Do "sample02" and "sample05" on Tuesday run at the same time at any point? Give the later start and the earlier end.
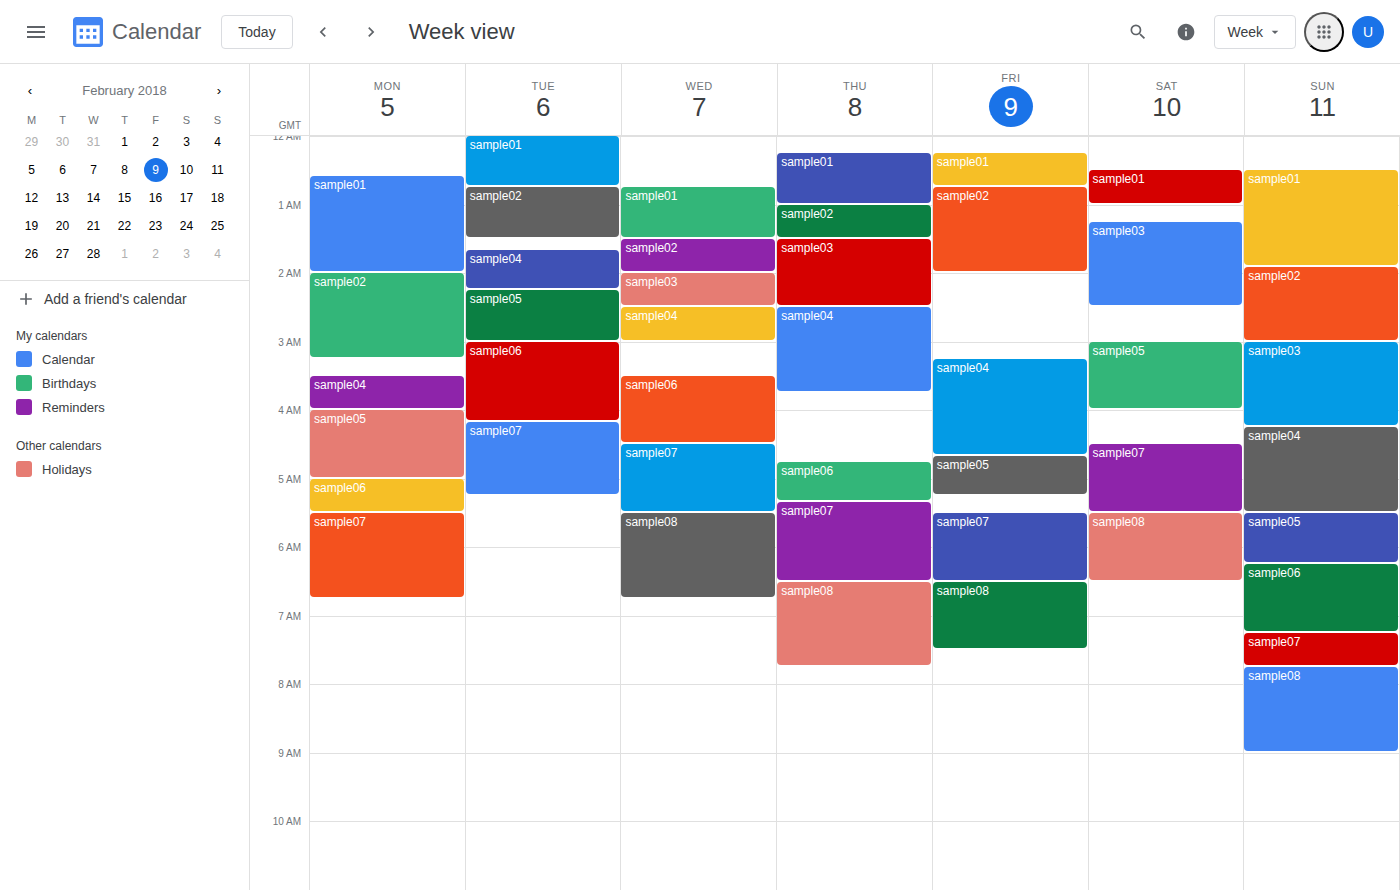
"sample02" ends at 1:30 AM and "sample05" starts at 2:15 AM -- no overlap.